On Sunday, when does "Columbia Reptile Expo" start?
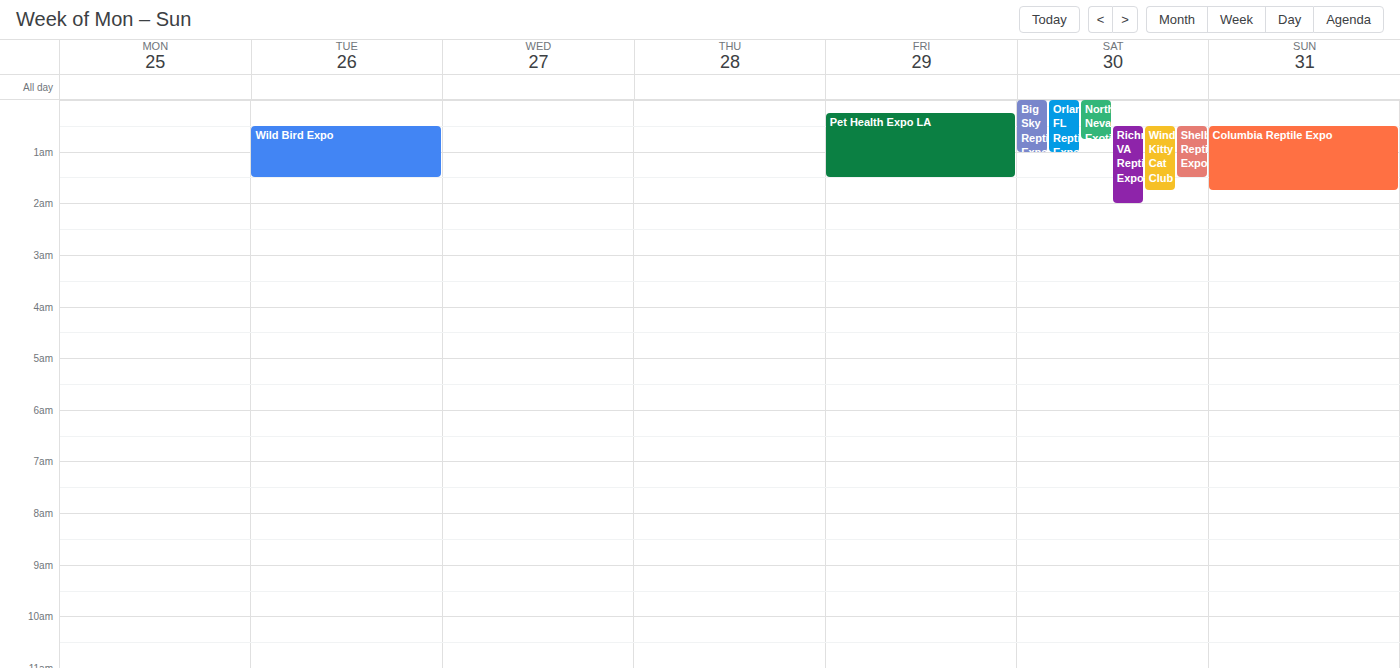
12:30 AM